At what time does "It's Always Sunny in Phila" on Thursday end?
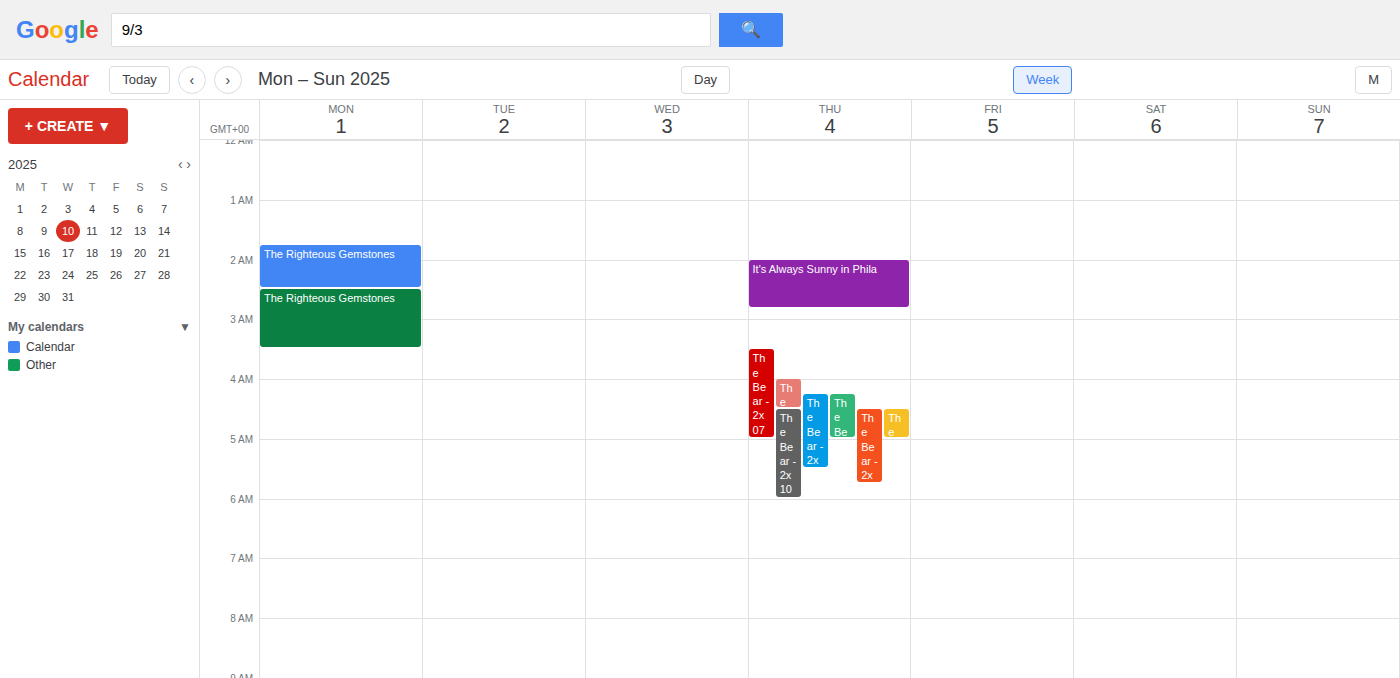
2:50 AM